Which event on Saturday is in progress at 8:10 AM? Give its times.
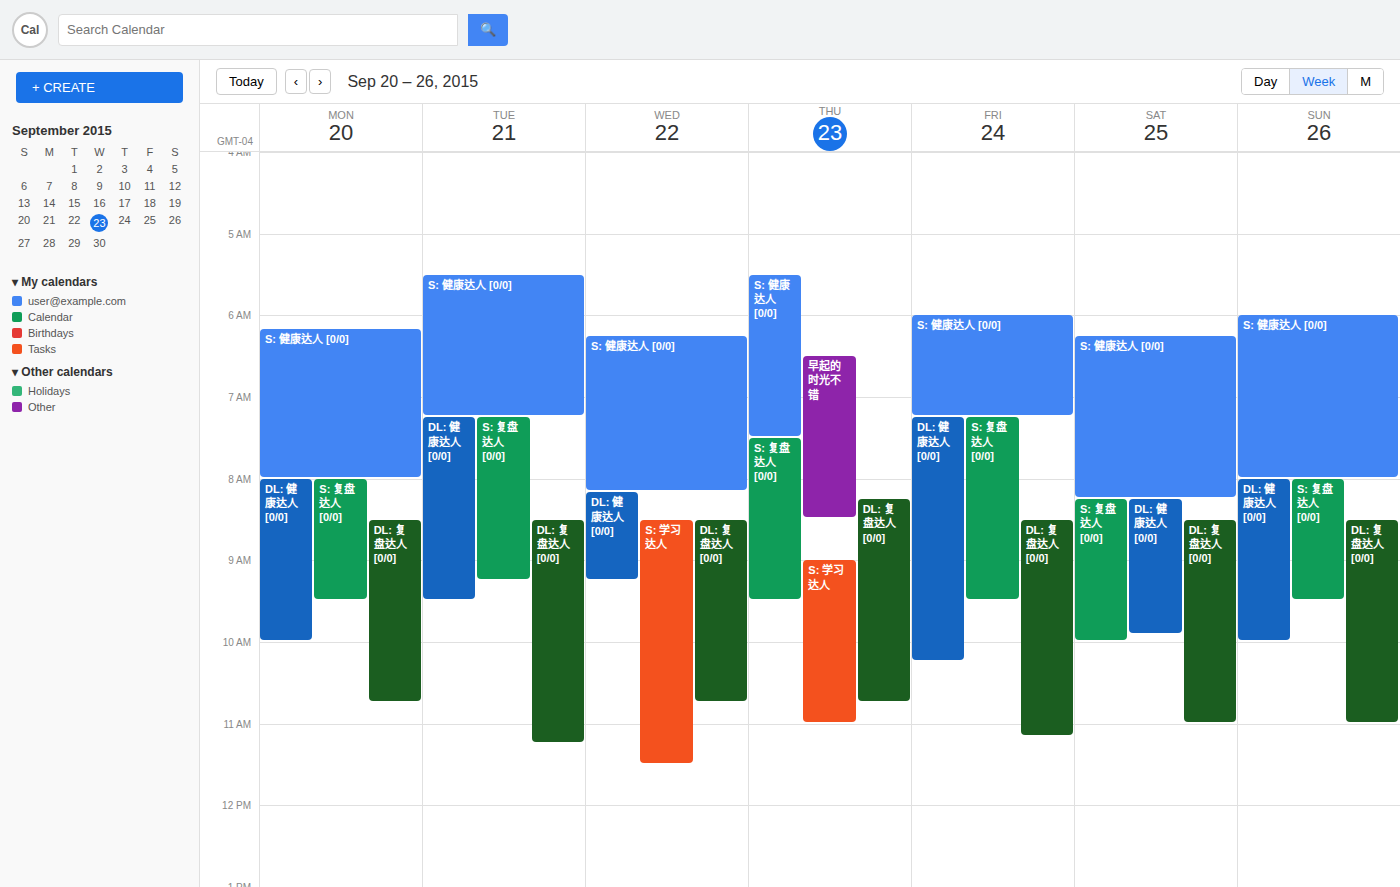
"S: 健康达人 [0/0]", 6:15 AM to 8:15 AM